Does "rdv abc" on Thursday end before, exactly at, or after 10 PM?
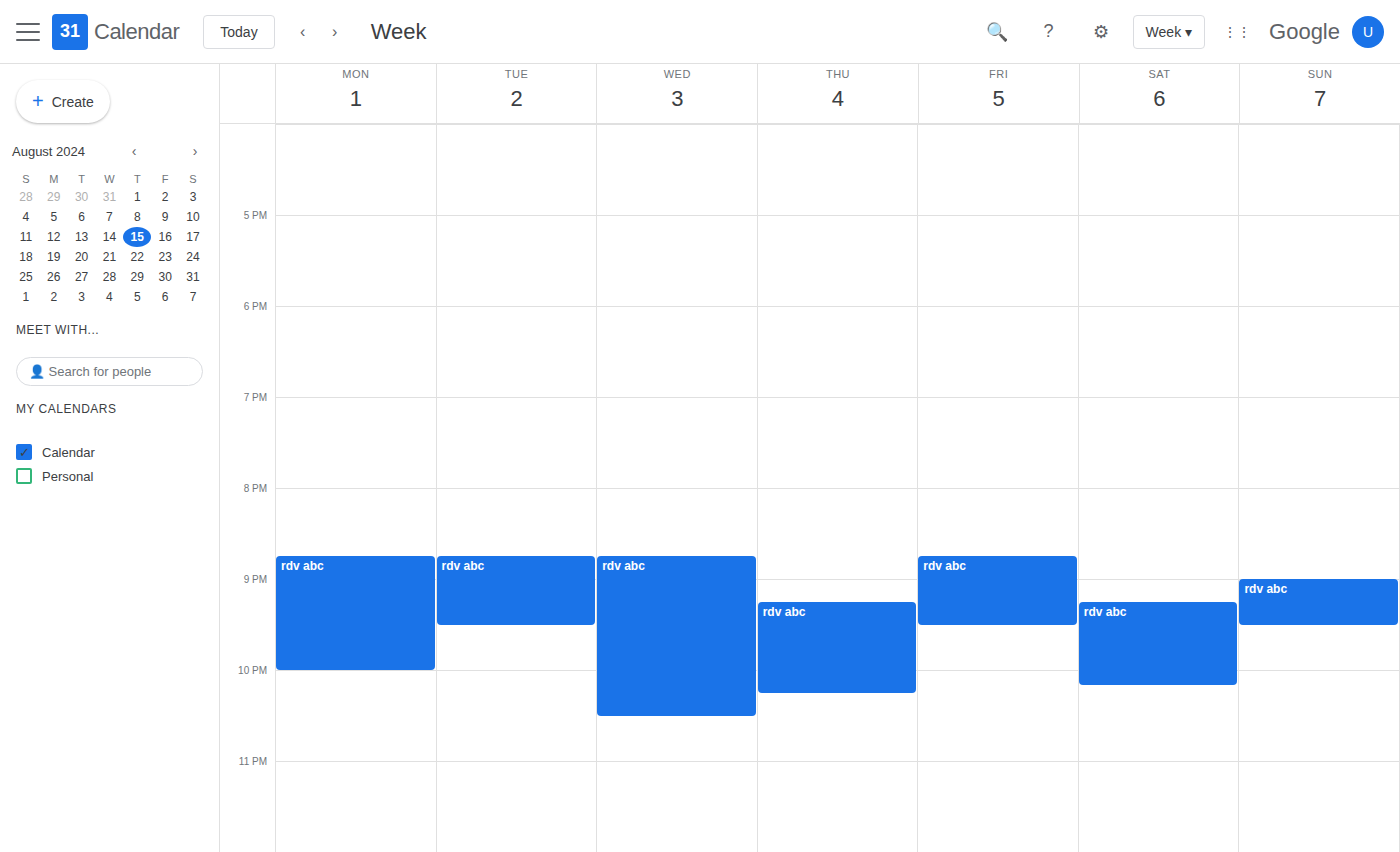
10:15 PM -- after 10 PM, 15 minutes below the 10 PM line.